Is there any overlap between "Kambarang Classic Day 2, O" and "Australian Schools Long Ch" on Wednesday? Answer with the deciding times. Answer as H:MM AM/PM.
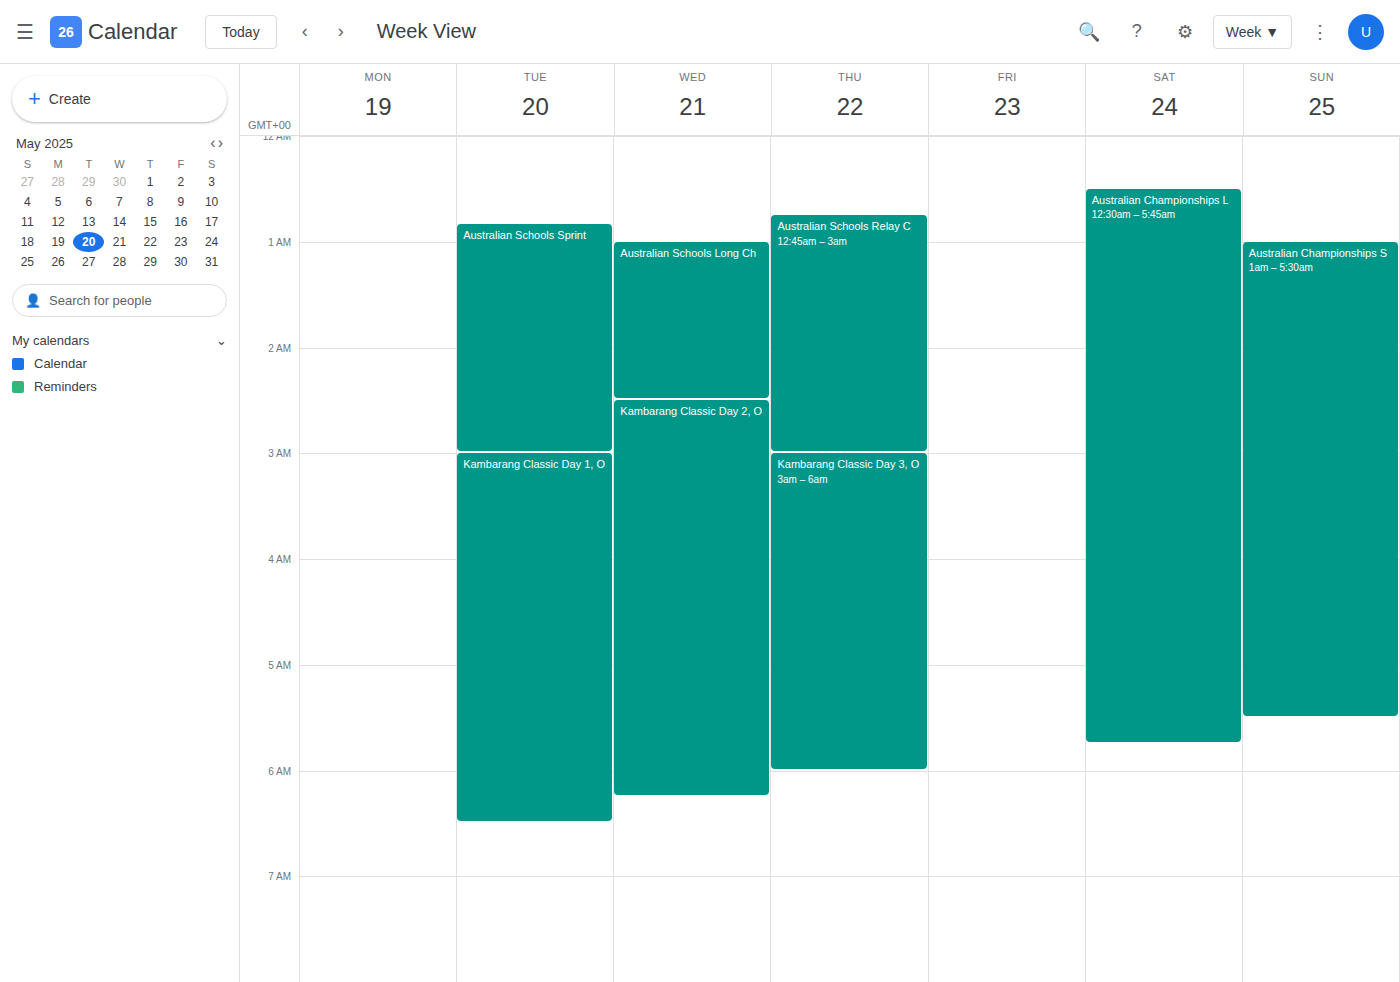
"Australian Schools Long Ch" ends at 2:30 AM, exactly when "Kambarang Classic Day 2, O" starts -- they touch but do not overlap.